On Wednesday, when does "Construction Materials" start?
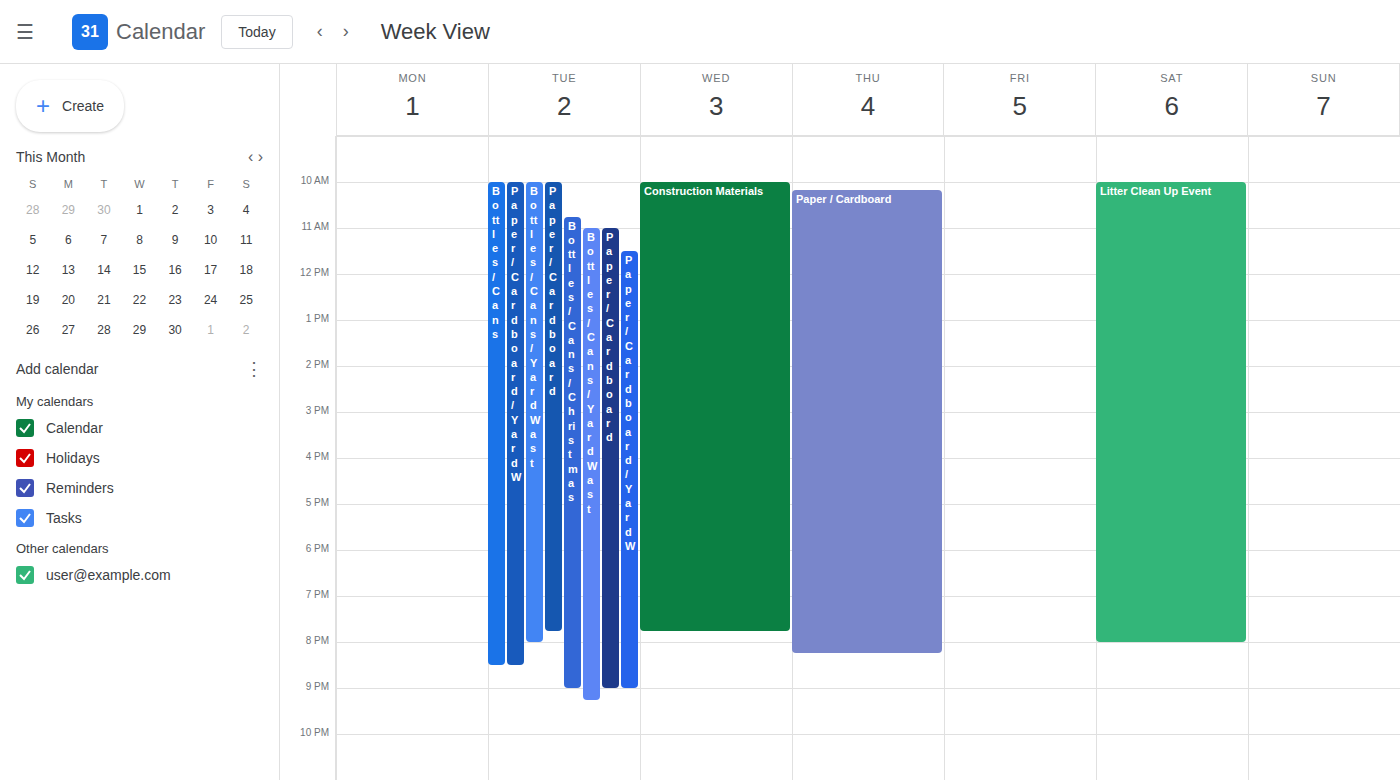
10:00 AM